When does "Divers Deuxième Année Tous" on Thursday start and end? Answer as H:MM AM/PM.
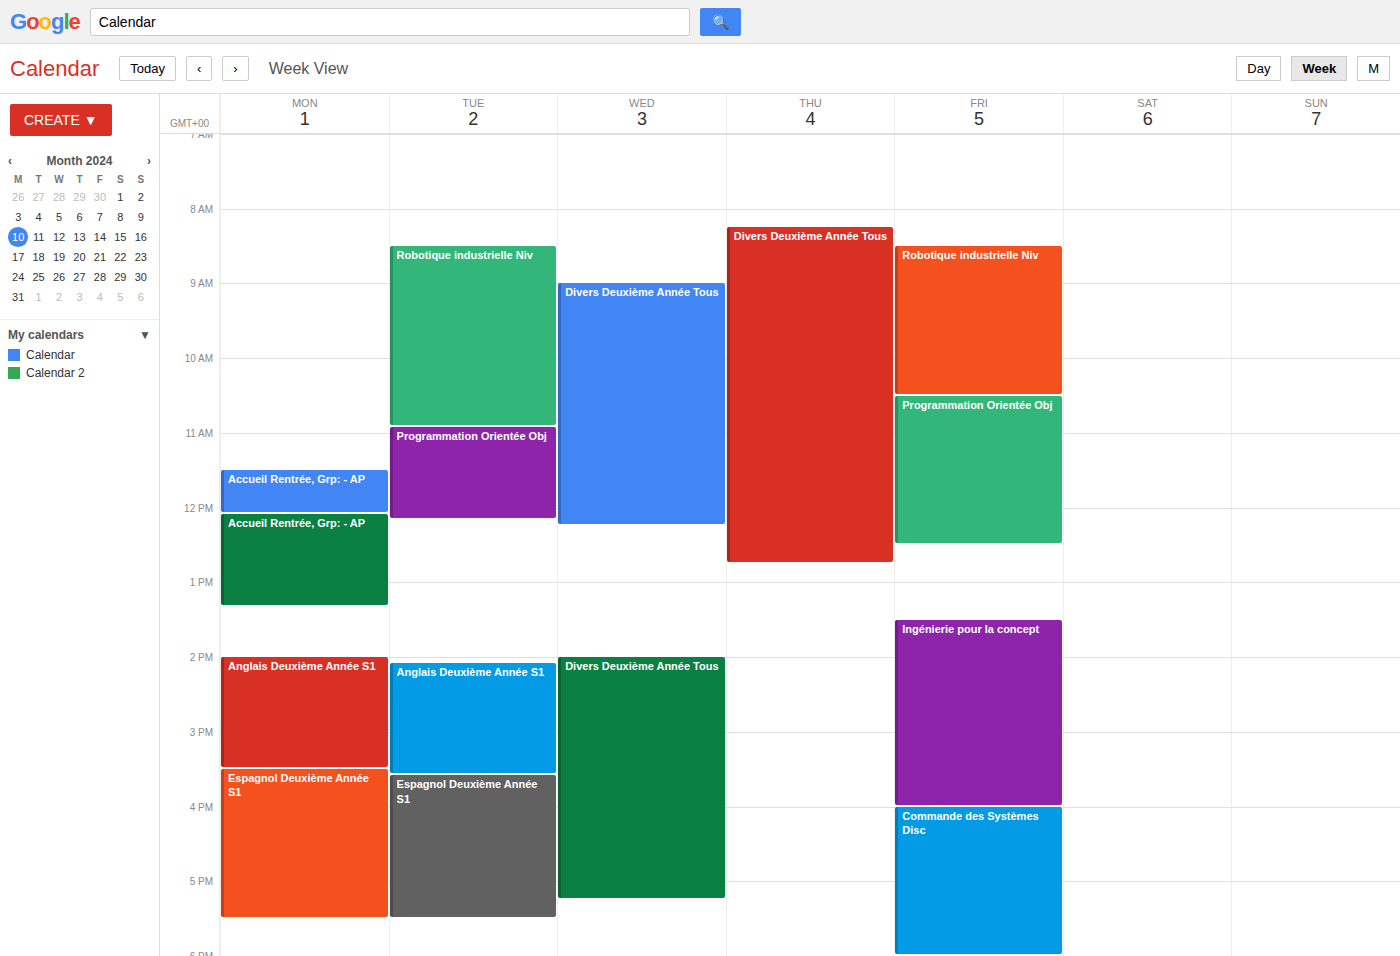
8:15 AM to 12:45 PM